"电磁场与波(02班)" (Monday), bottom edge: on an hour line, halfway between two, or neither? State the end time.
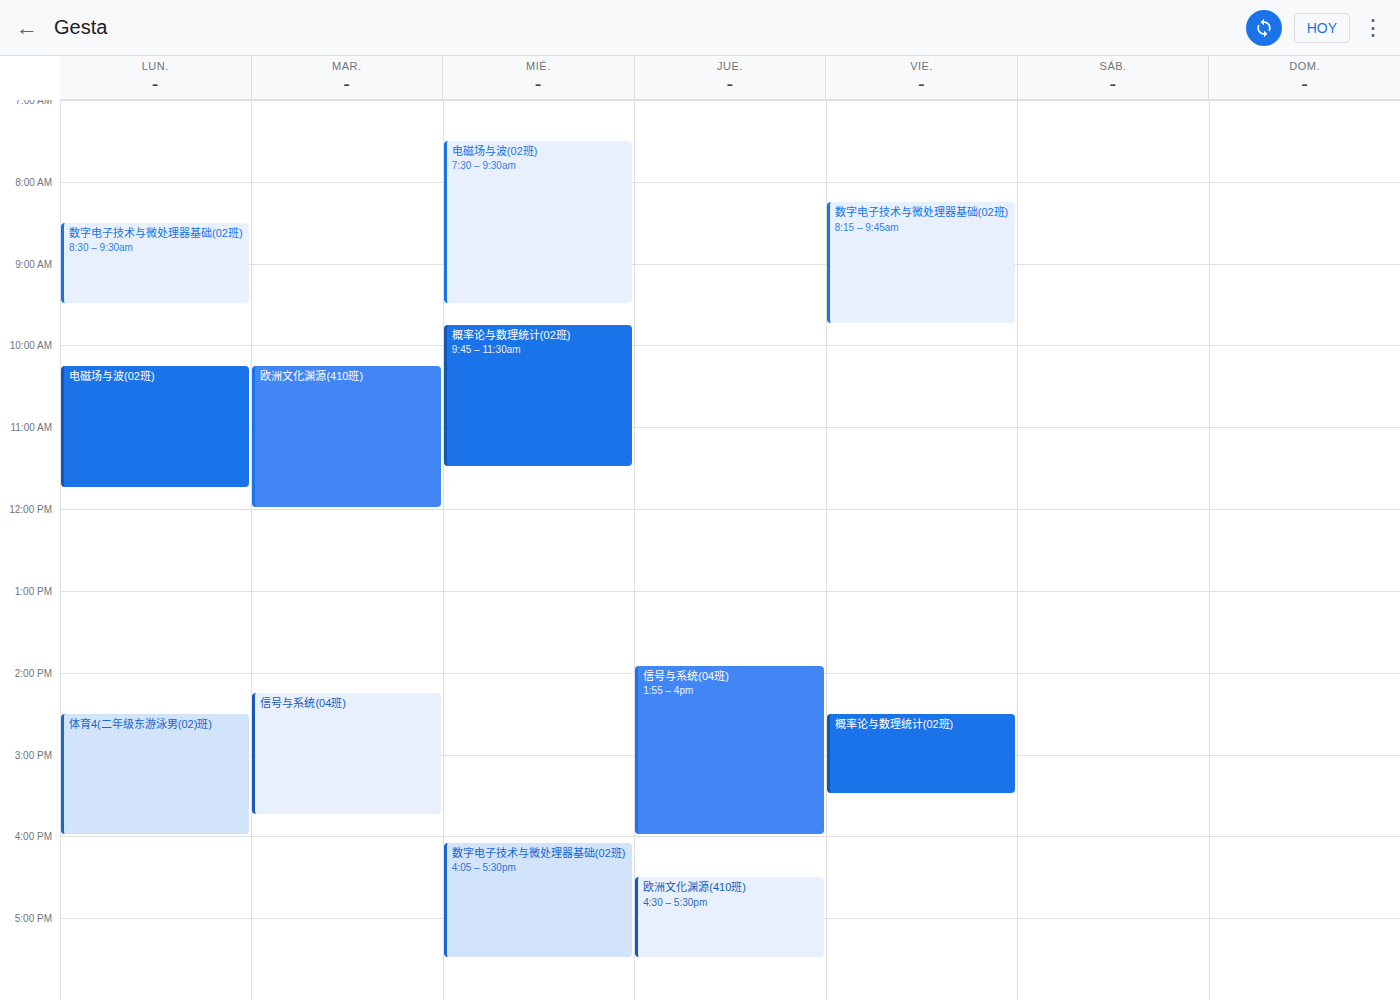
11:45 AM -- neither: three quarters of the way from the 11 AM line to the 12 PM line.